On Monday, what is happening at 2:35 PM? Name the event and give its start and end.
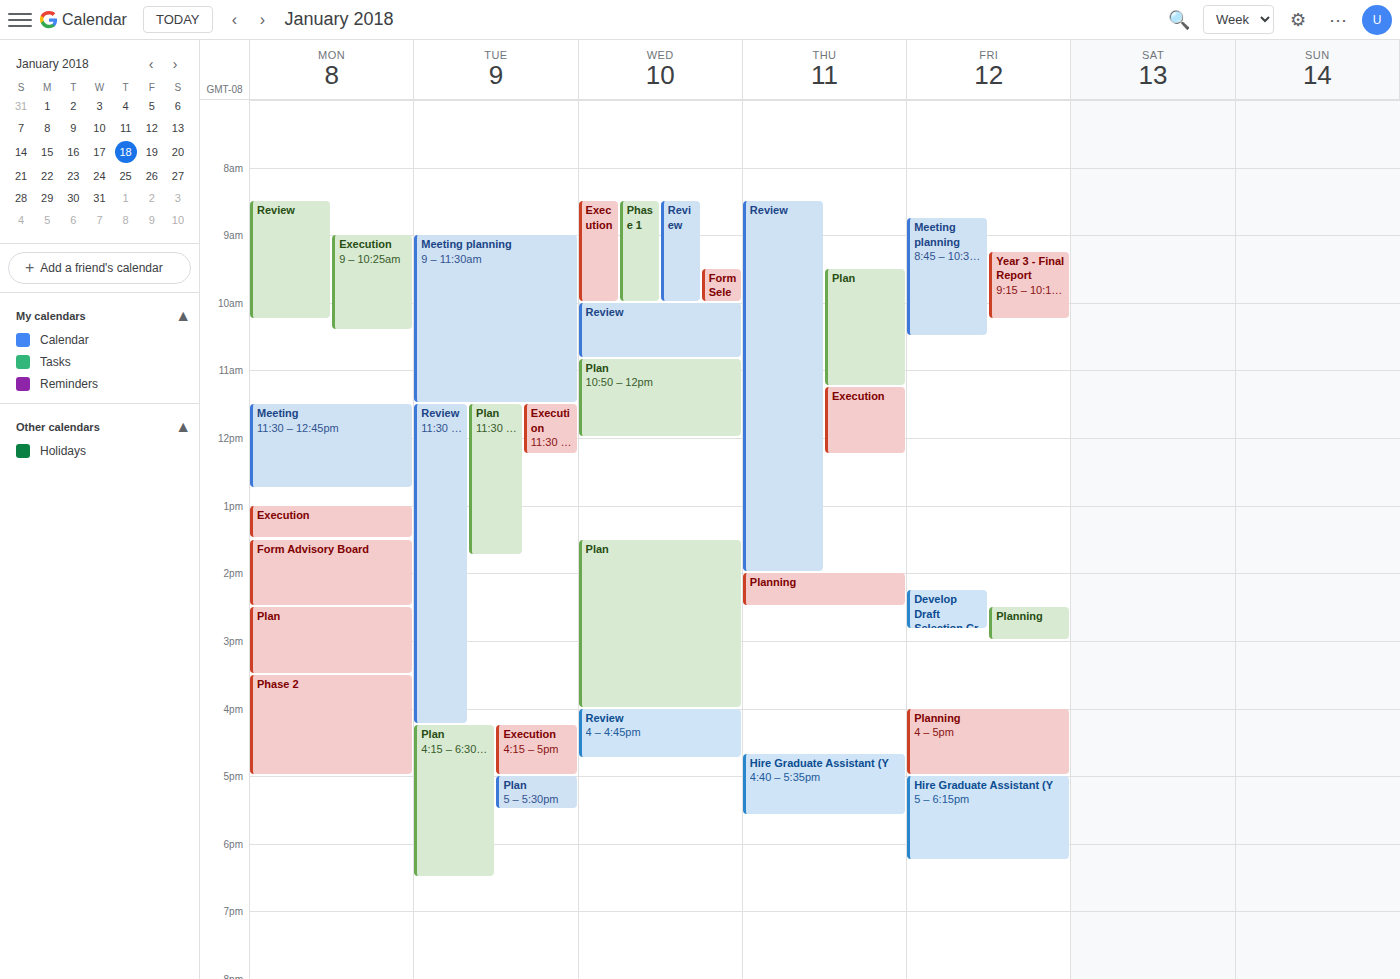
"Plan", 2:30 PM to 3:30 PM